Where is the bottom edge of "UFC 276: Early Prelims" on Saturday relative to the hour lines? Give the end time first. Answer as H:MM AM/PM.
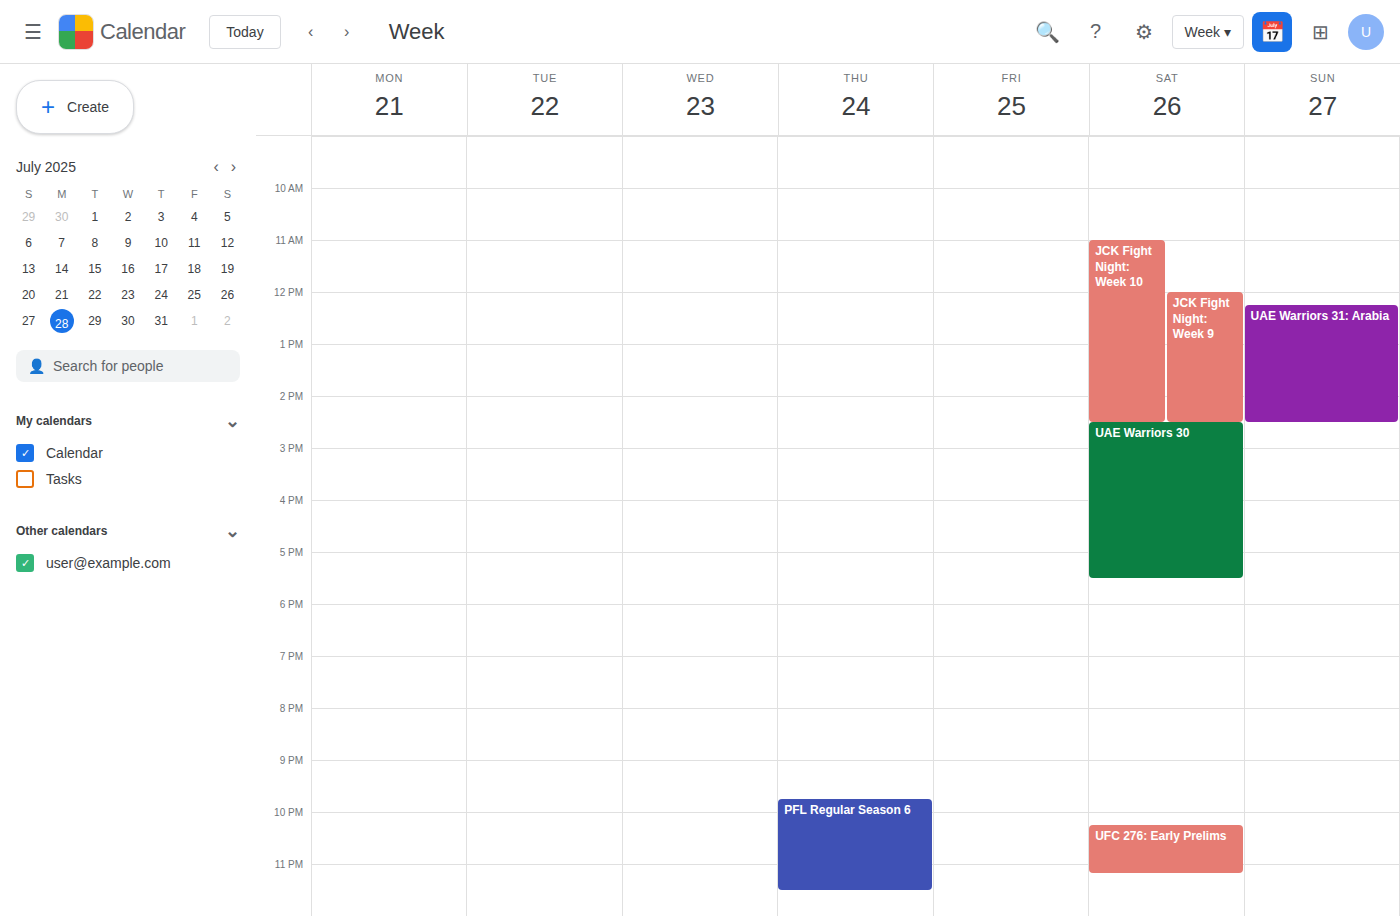
11:10 PM -- neither: 10 minutes below the 11 PM line and 50 minutes above the 12 AM line.